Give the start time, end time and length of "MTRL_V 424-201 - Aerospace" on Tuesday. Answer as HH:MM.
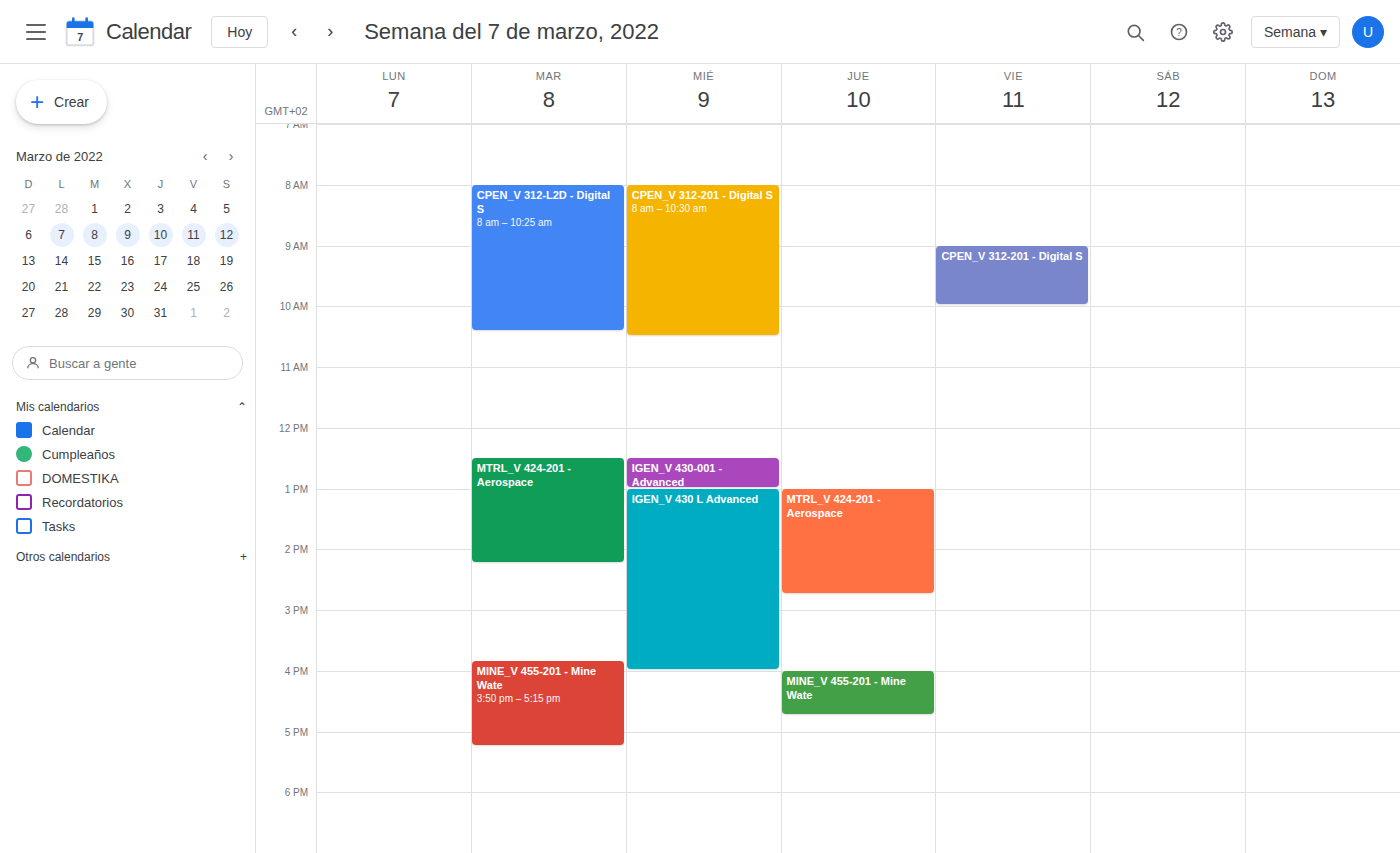
12:30 to 14:15, 1 hour 45 minutes